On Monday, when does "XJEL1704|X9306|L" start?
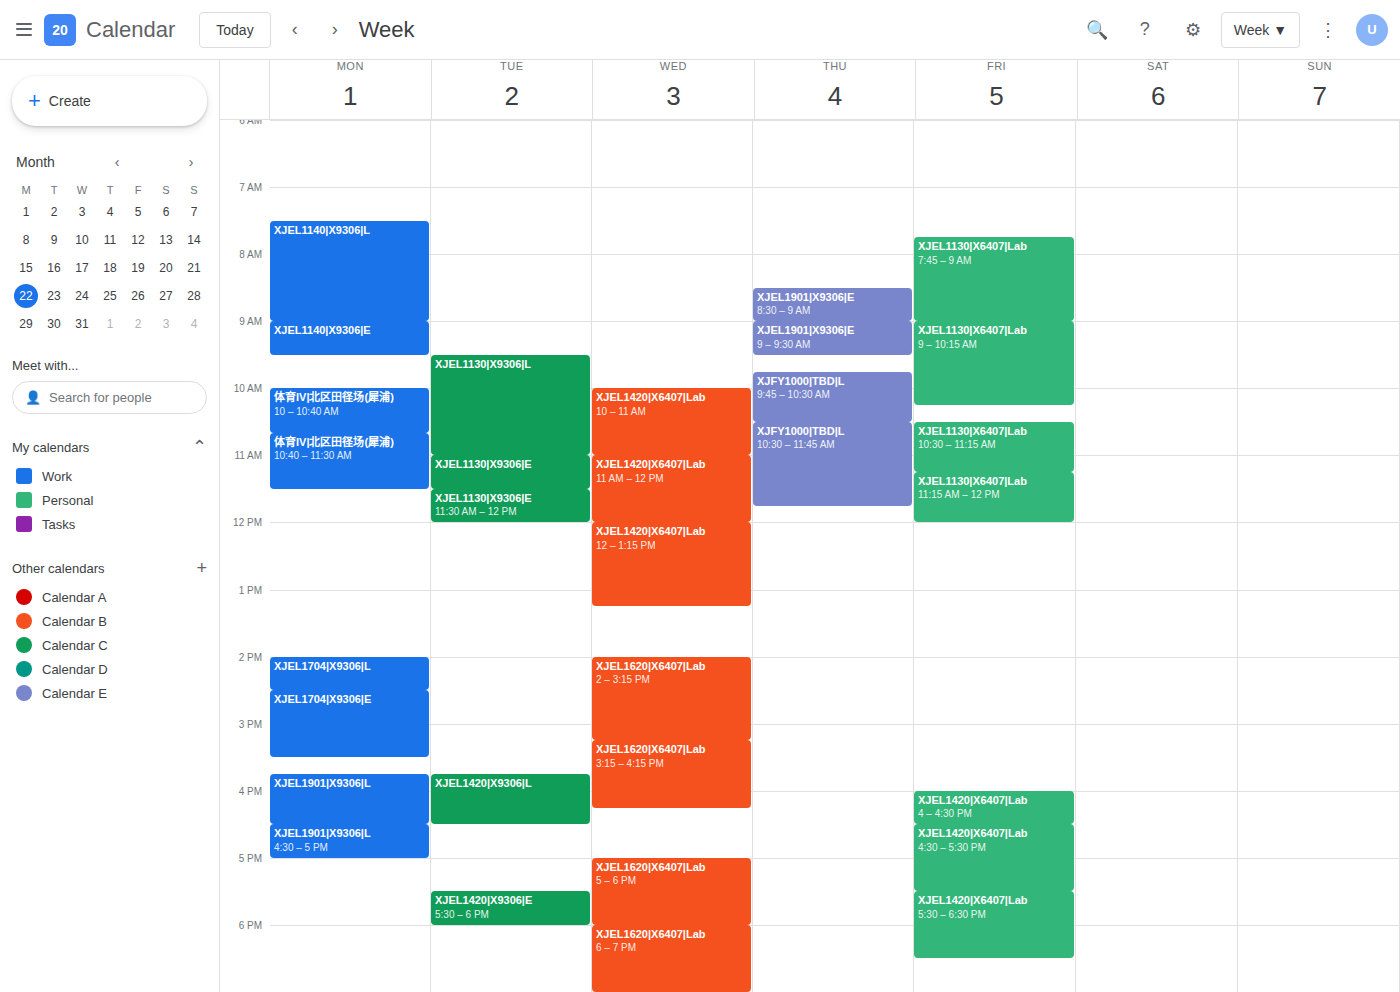
2:00 PM